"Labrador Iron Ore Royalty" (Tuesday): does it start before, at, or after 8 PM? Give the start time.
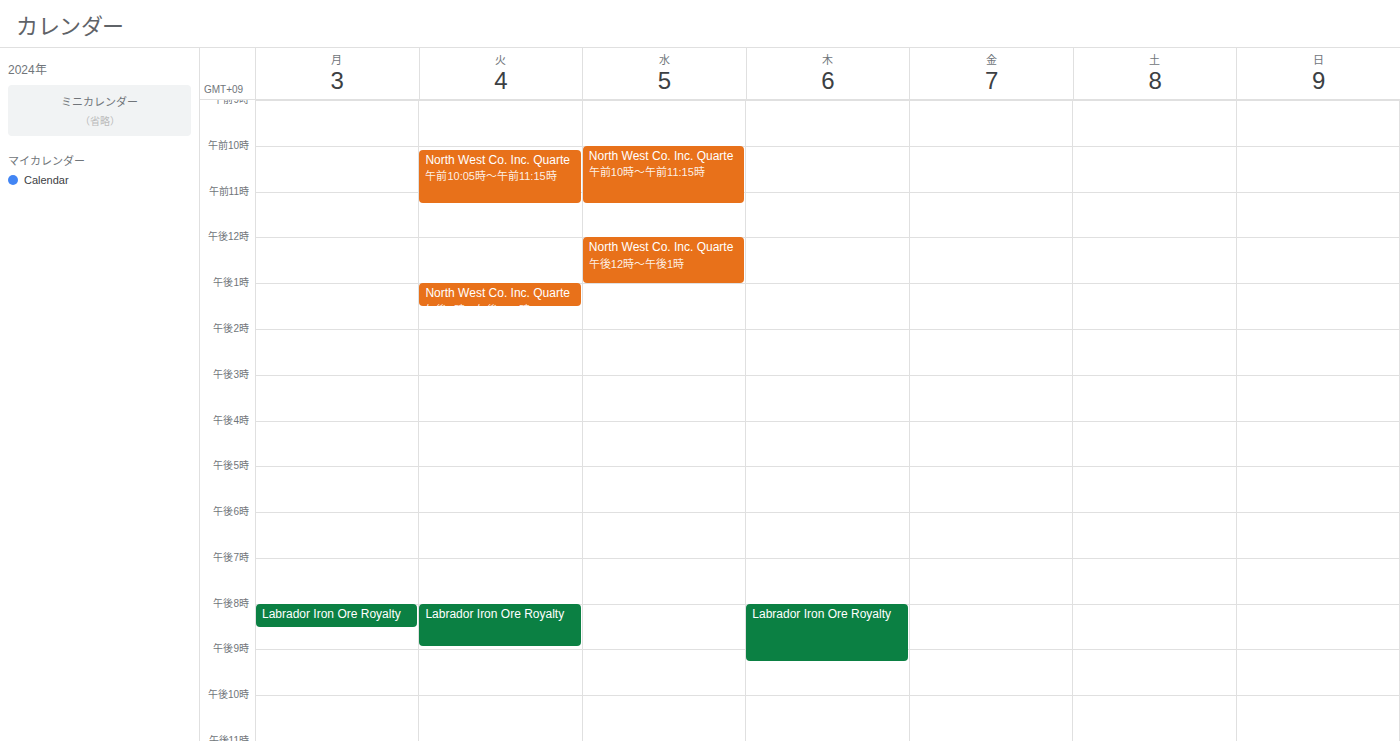
8:00 PM -- exactly at 8 PM, on the 8 PM line.